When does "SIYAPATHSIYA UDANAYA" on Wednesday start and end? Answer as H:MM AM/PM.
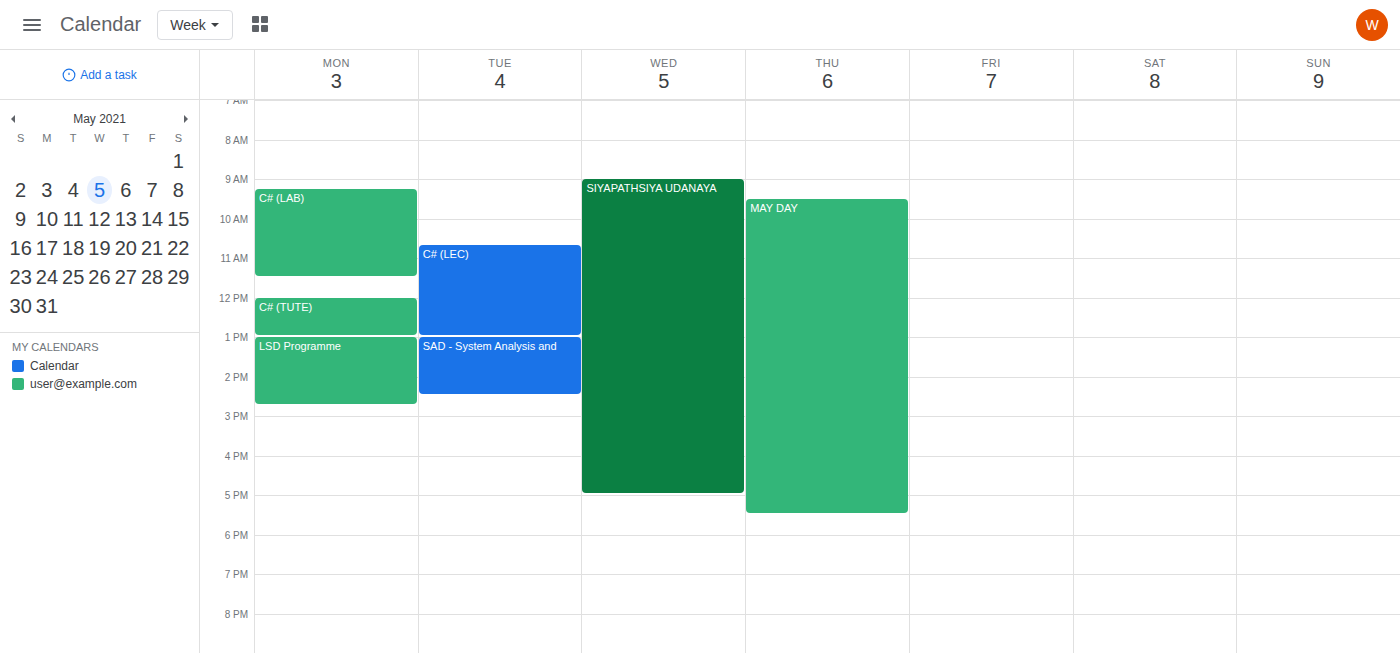
9:00 AM to 5:00 PM